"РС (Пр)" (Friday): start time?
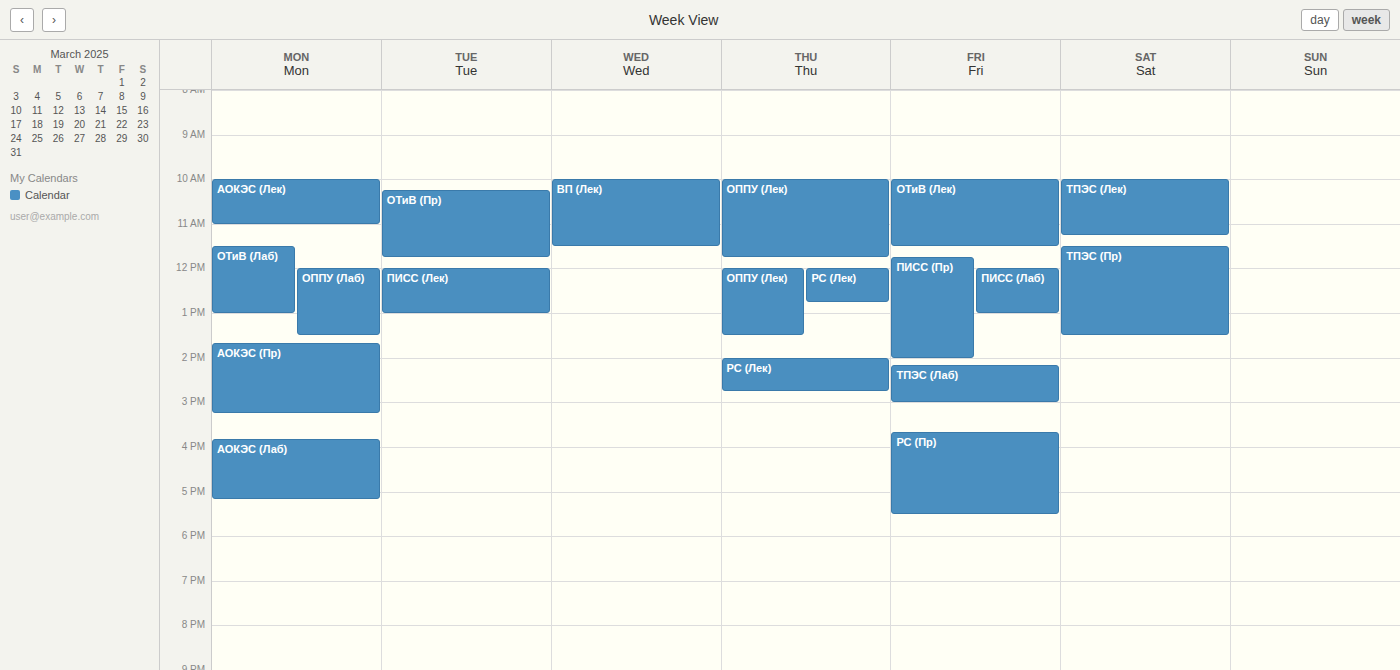
3:40 PM